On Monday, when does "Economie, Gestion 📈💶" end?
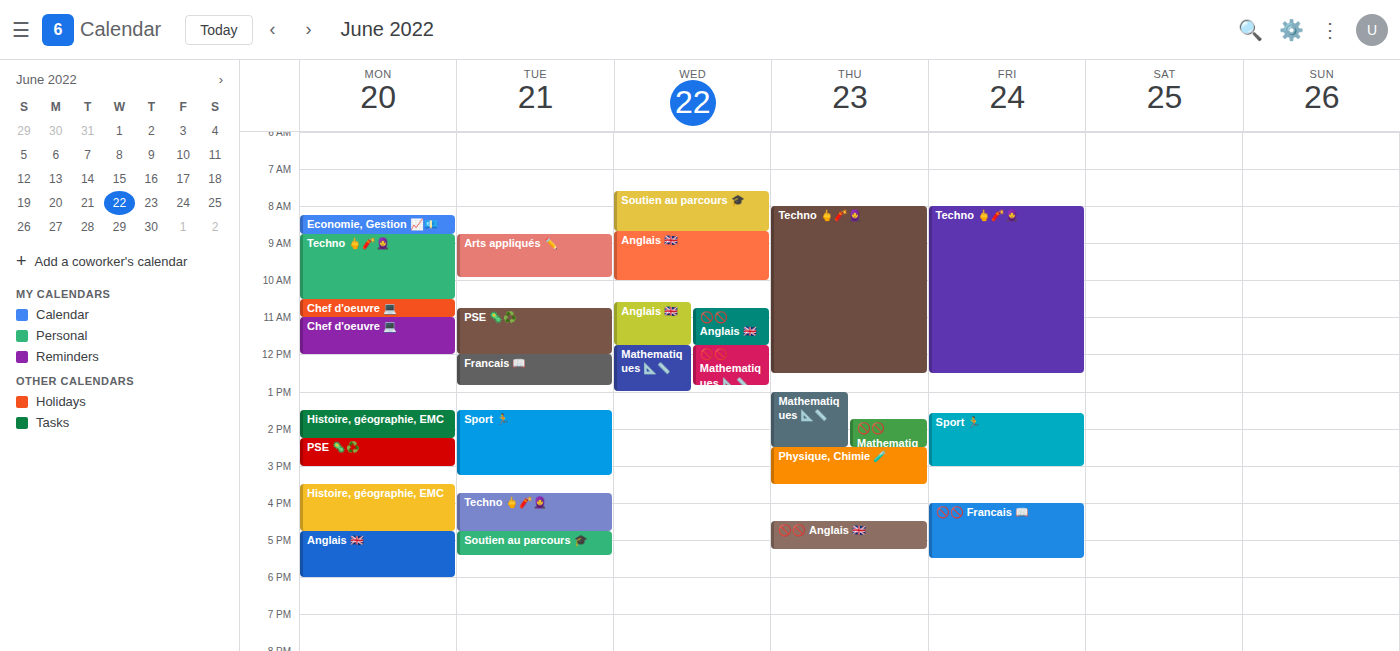
8:45 AM